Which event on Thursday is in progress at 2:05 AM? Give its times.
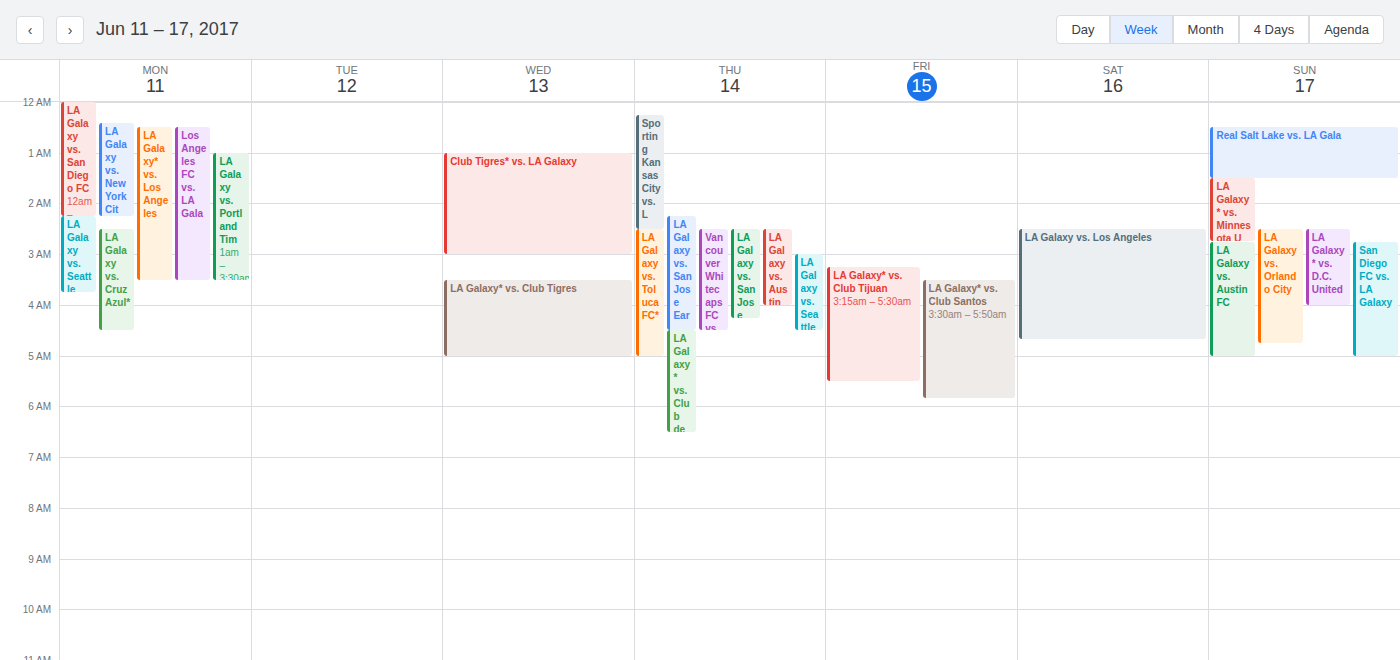
"Sporting Kansas City vs. L", 12:15 AM to 2:30 AM